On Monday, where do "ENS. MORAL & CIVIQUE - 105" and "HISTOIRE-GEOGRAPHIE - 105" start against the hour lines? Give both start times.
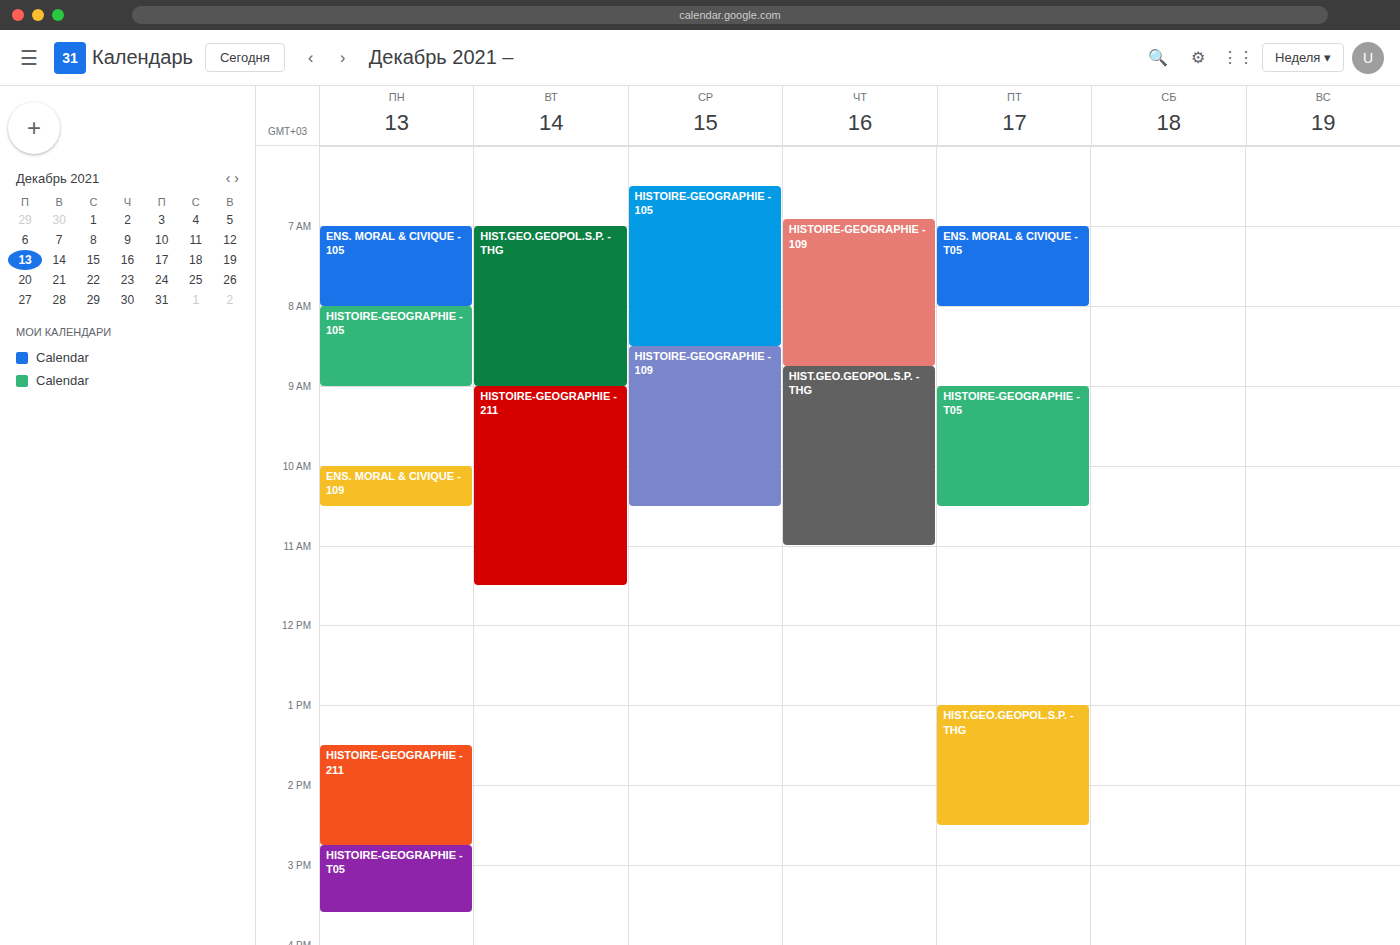
"ENS. MORAL & CIVIQUE - 105": 7:00 AM, exactly on the 7 AM line. "HISTOIRE-GEOGRAPHIE - 105": 8:00 AM, exactly on the 8 AM line.